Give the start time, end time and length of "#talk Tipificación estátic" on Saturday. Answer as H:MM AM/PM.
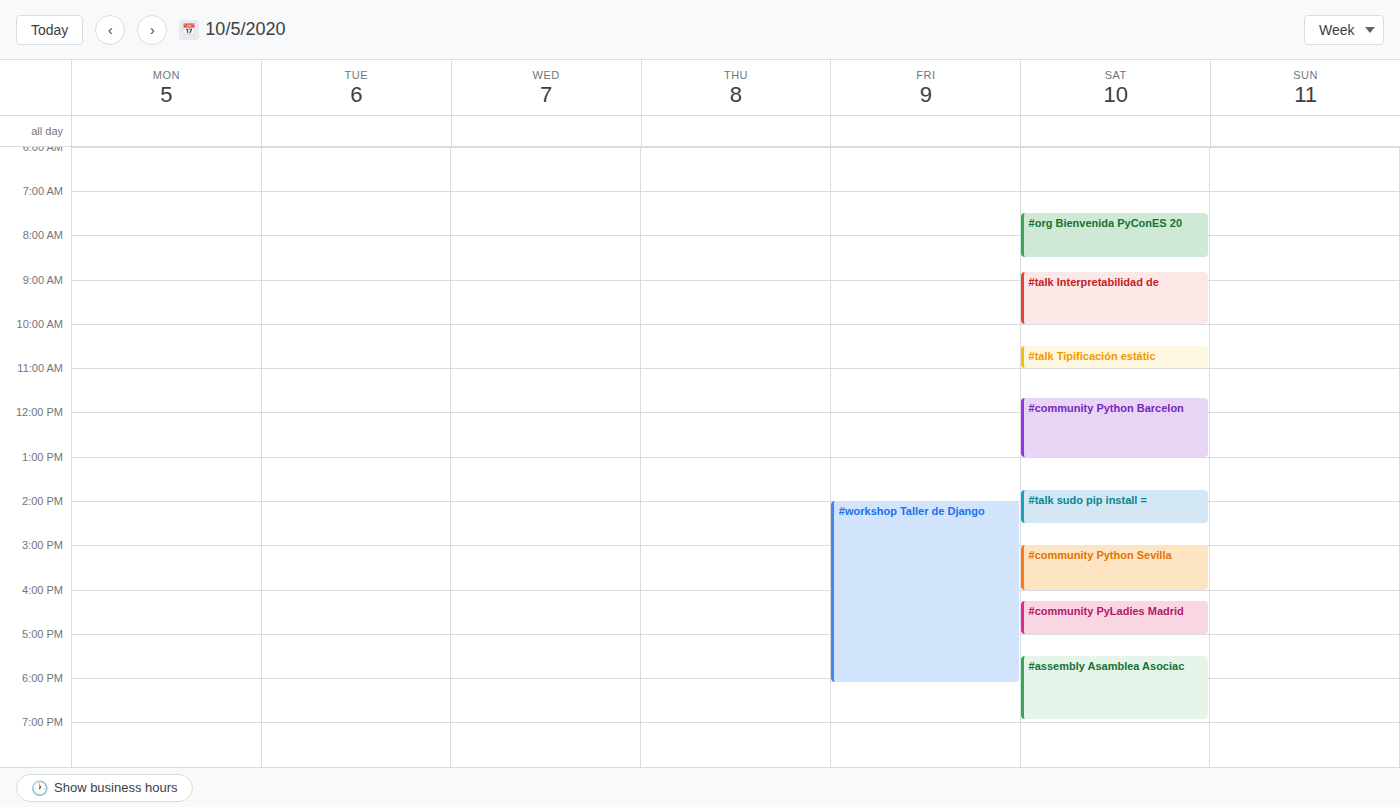
10:30 AM to 11:00 AM, 30 minutes